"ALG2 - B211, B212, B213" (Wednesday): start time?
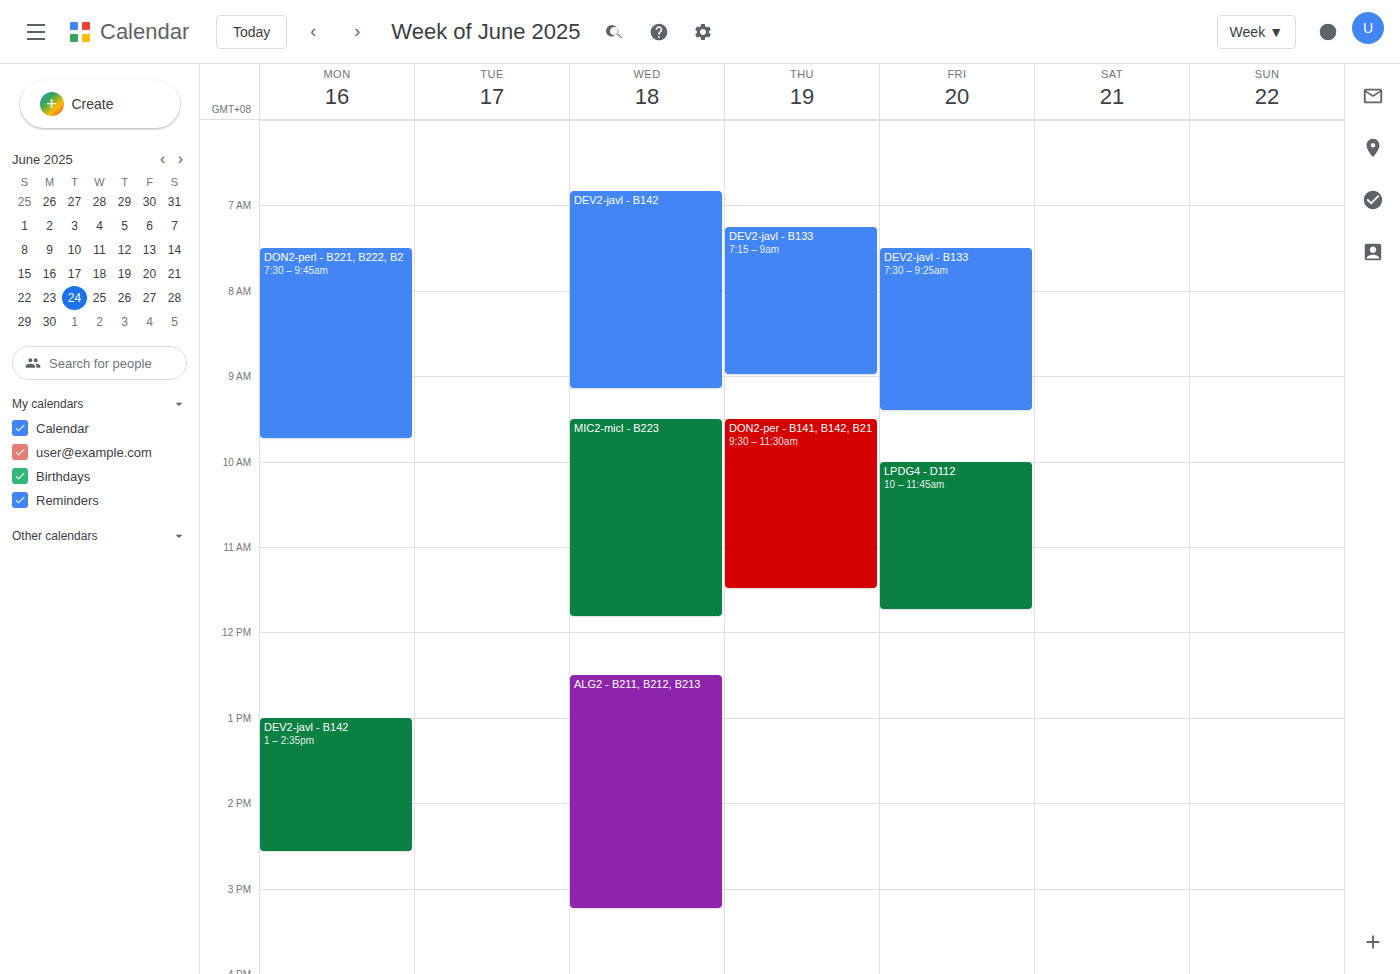
12:30 PM